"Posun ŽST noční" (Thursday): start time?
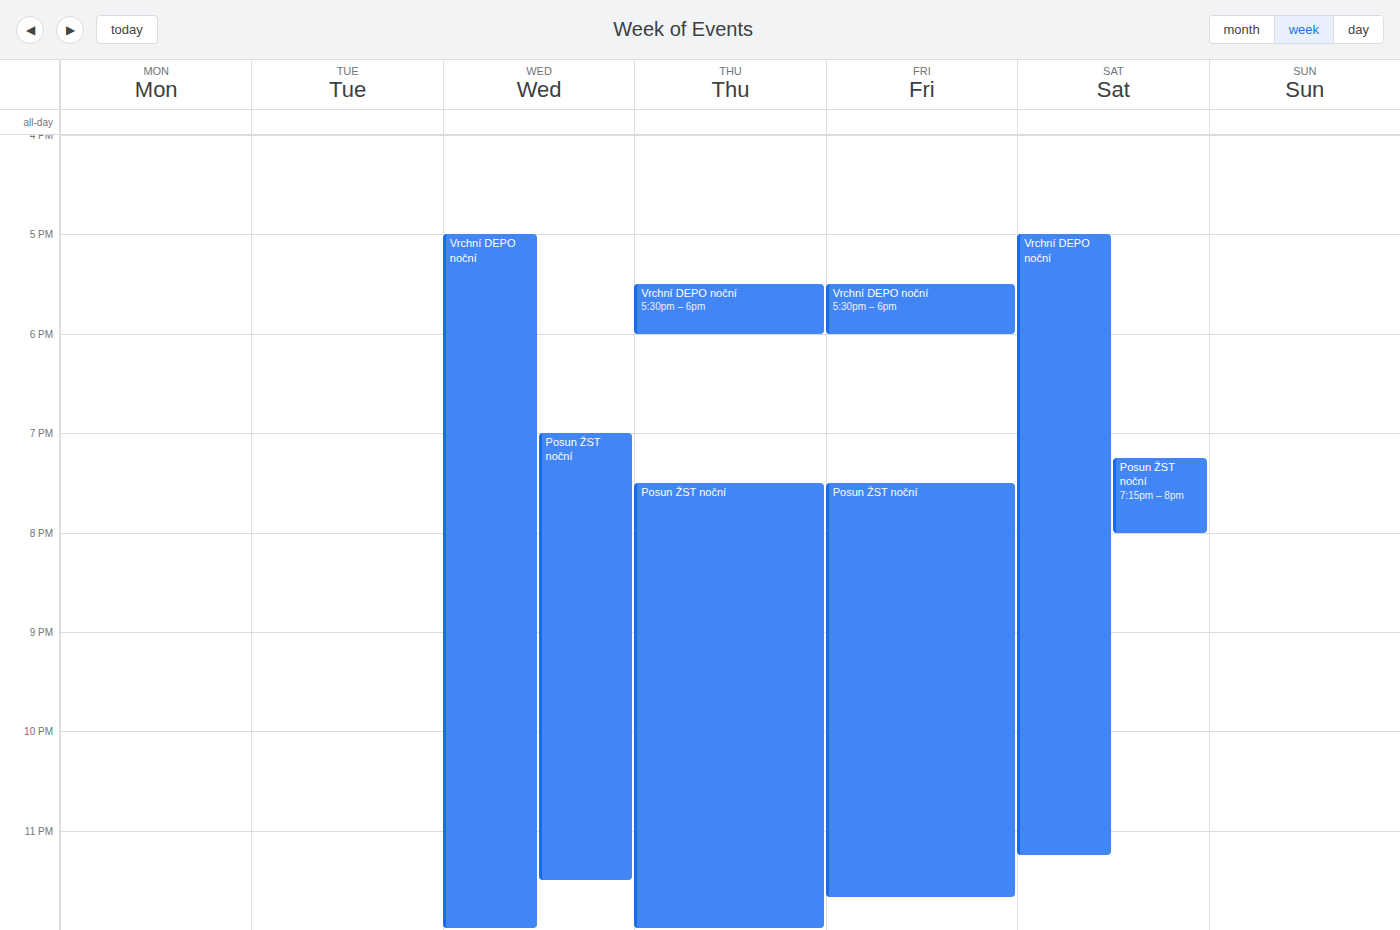
7:30 PM